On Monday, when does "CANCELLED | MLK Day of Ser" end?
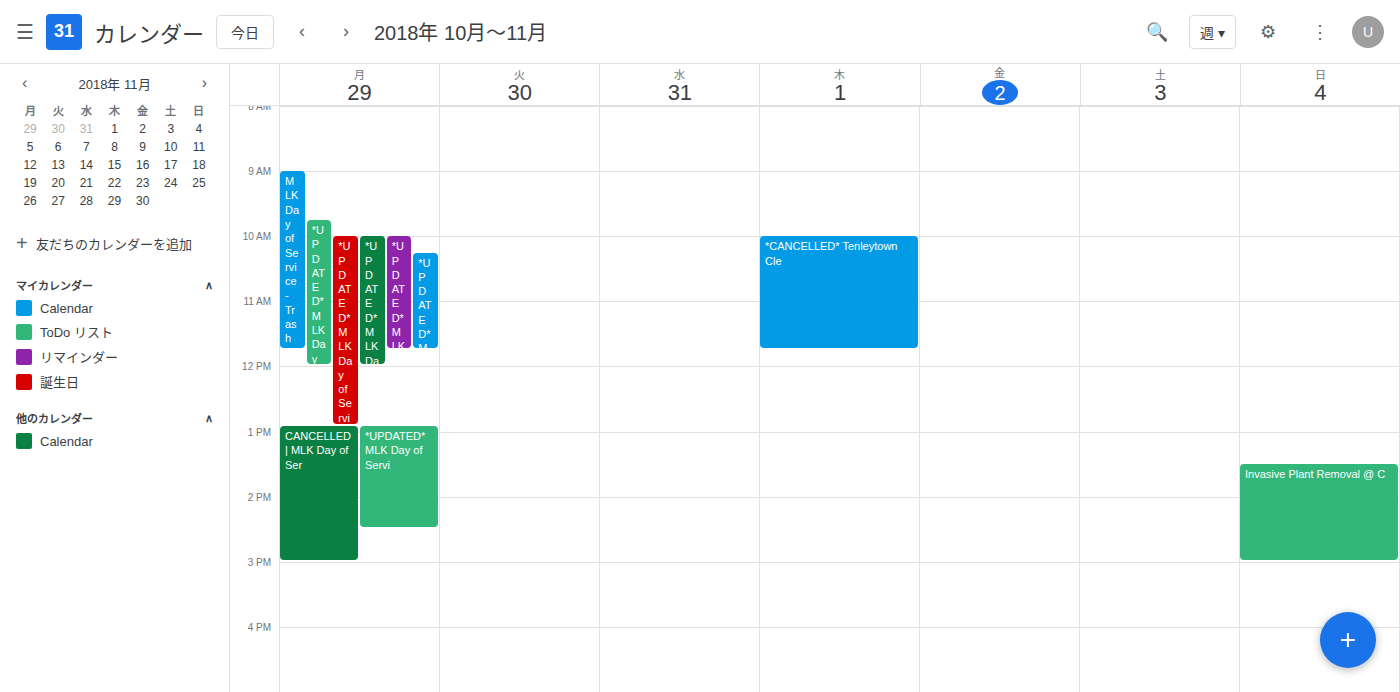
3:00 PM